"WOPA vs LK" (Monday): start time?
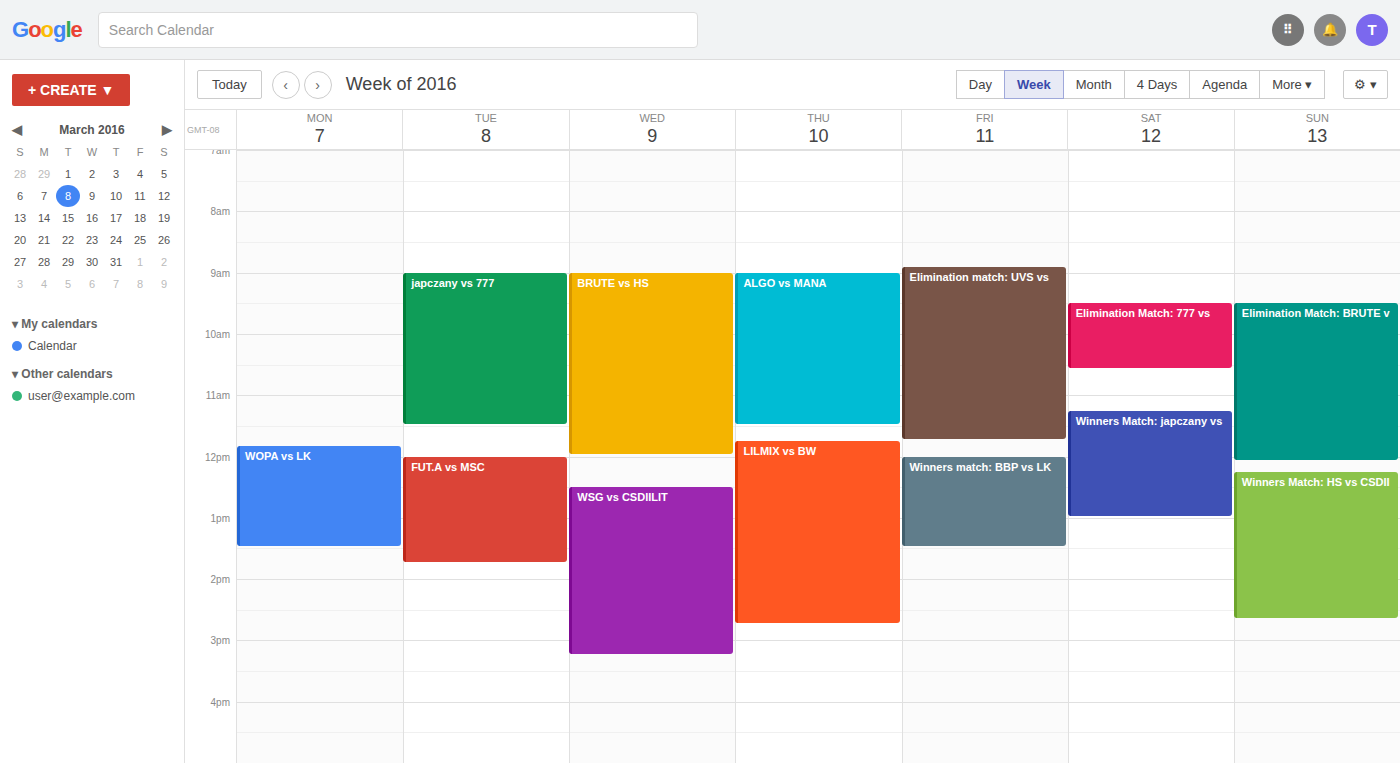
11:50 AM